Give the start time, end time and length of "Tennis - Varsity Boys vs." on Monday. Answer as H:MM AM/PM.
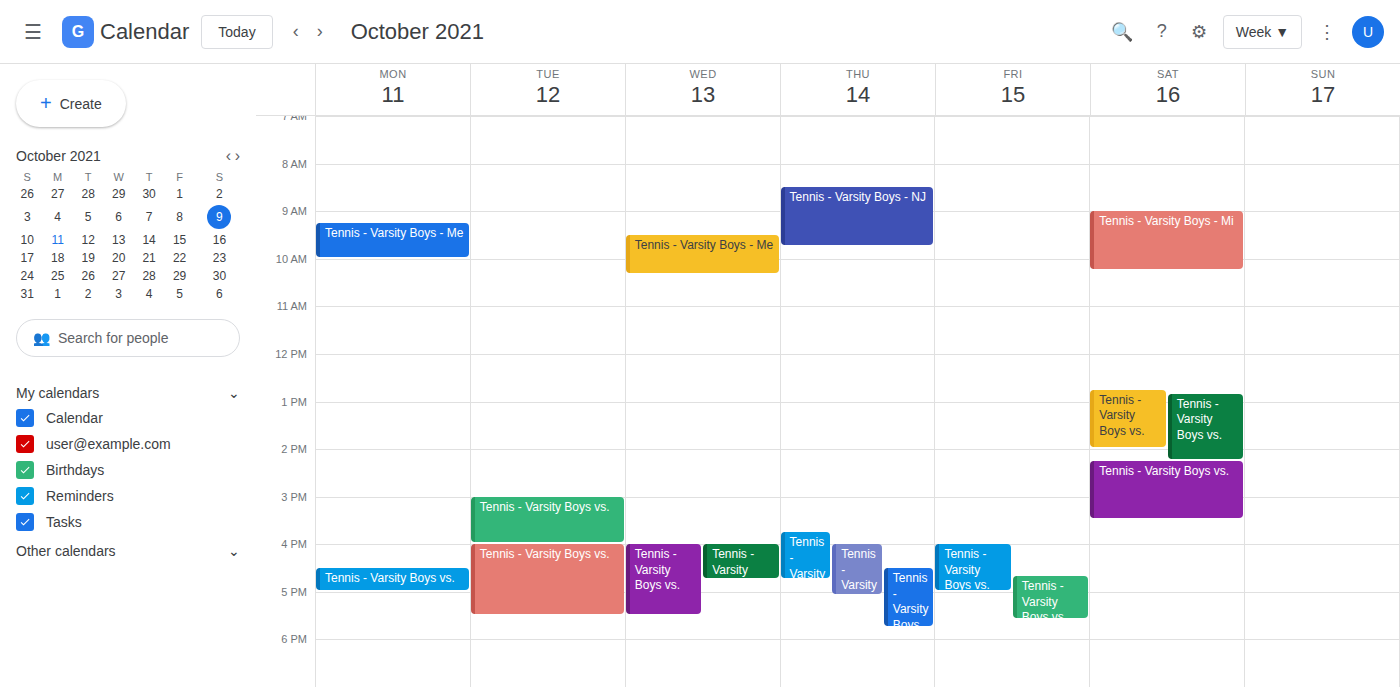
4:30 PM to 5:00 PM, 30 minutes